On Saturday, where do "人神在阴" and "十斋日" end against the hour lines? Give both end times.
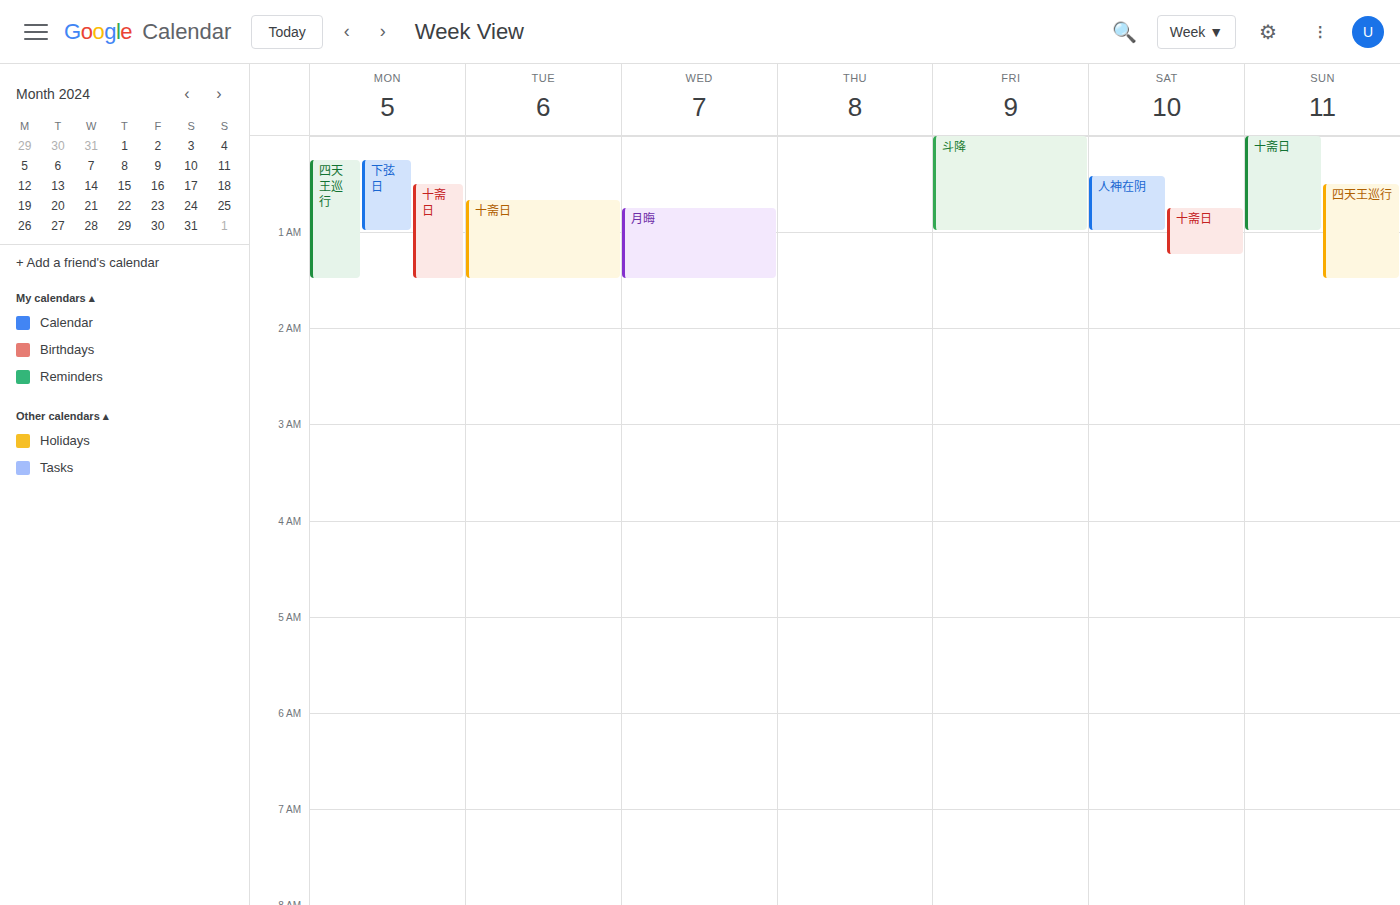
"人神在阴": 1:00 AM, exactly on the 1 AM line. "十斋日": 1:15 AM, neither: a quarter of the way from the 1 AM line to the 2 AM line.